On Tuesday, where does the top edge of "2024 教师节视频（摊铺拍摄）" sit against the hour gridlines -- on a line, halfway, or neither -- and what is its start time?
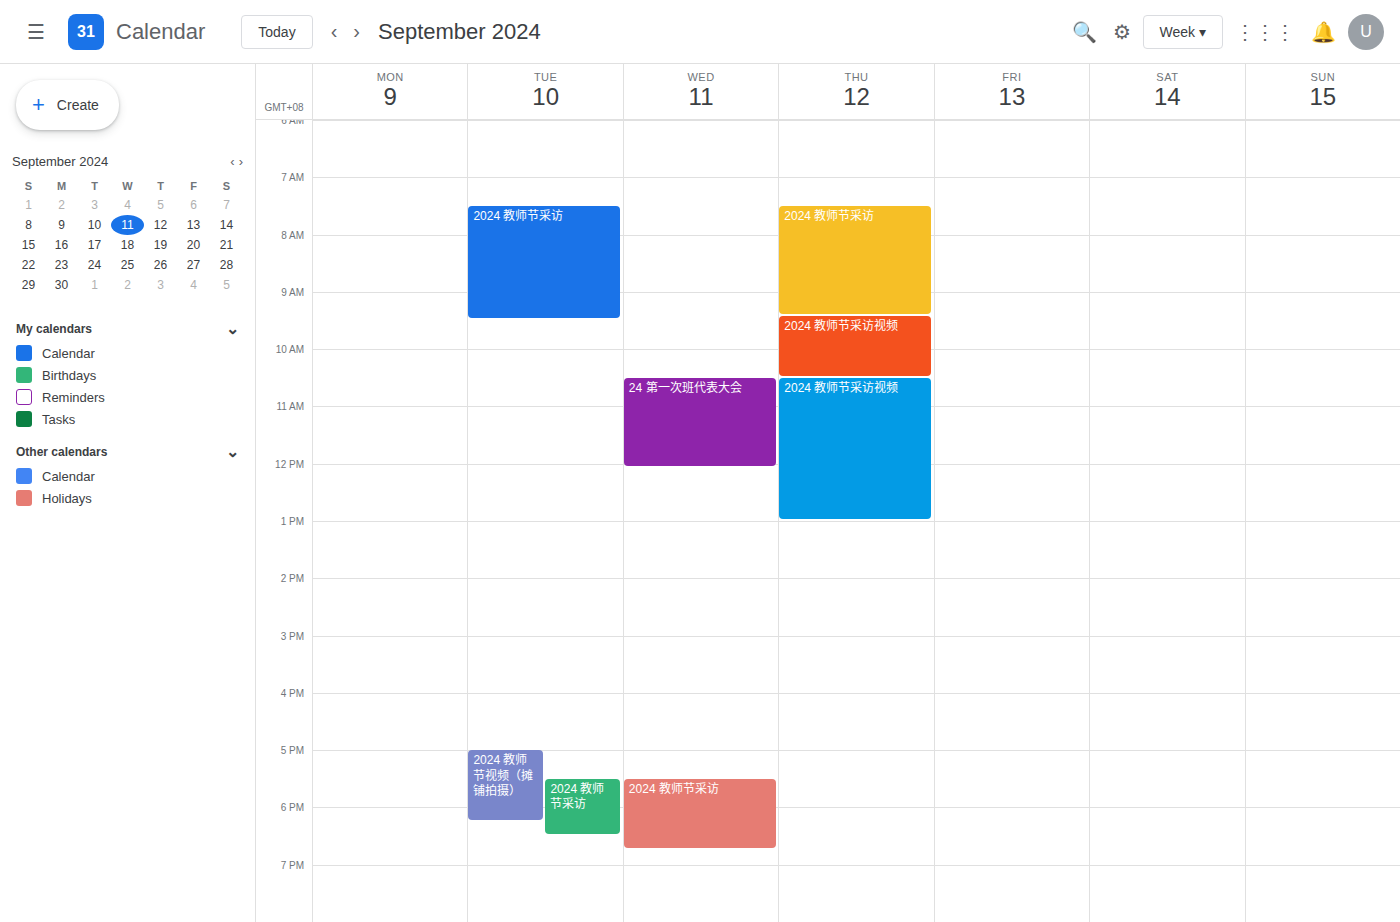
5:00 PM -- exactly on the 5 PM line.